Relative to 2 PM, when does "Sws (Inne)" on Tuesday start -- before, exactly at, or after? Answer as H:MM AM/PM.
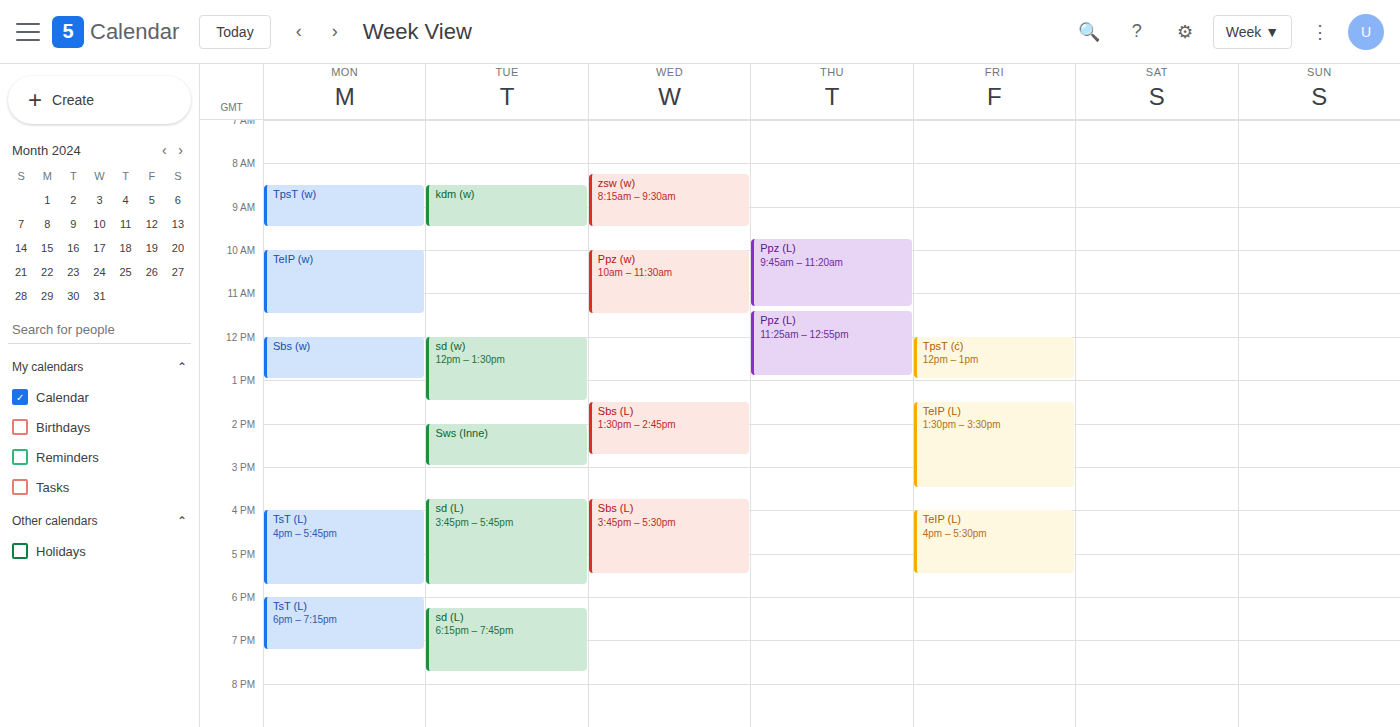
2:00 PM -- exactly at 2 PM, on the 2 PM line.